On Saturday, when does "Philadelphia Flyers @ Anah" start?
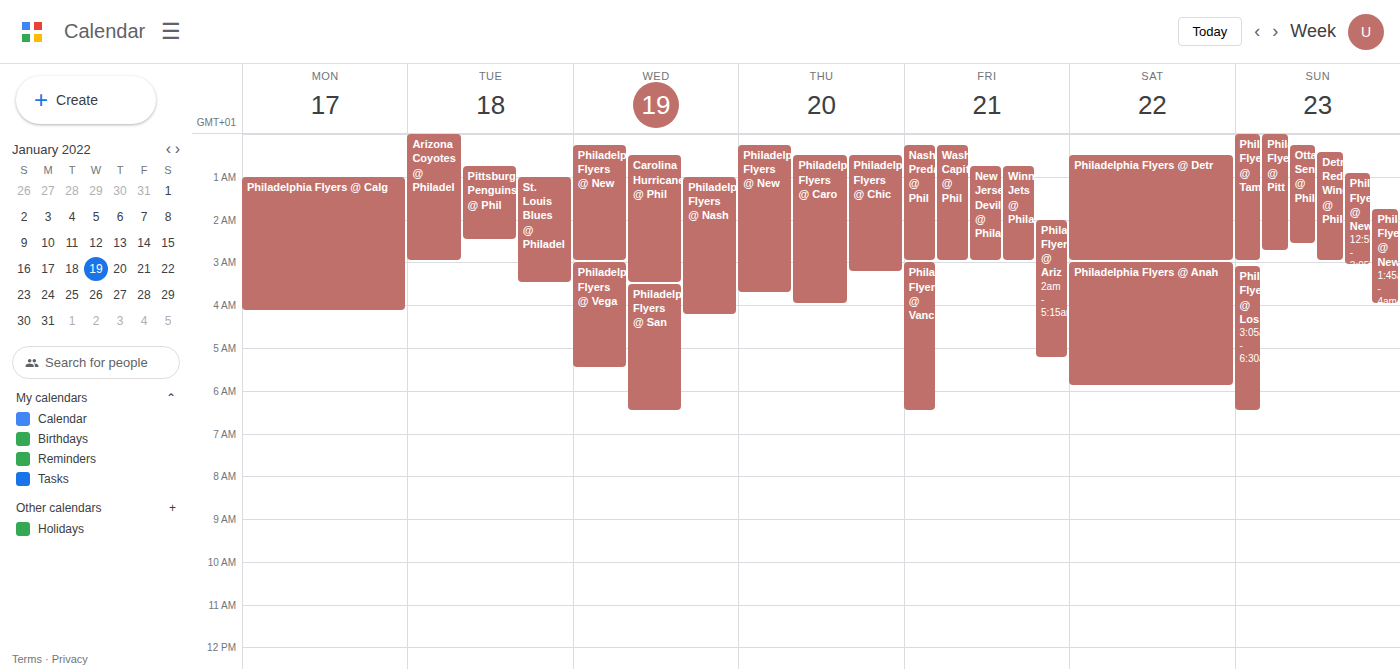
3:00 AM